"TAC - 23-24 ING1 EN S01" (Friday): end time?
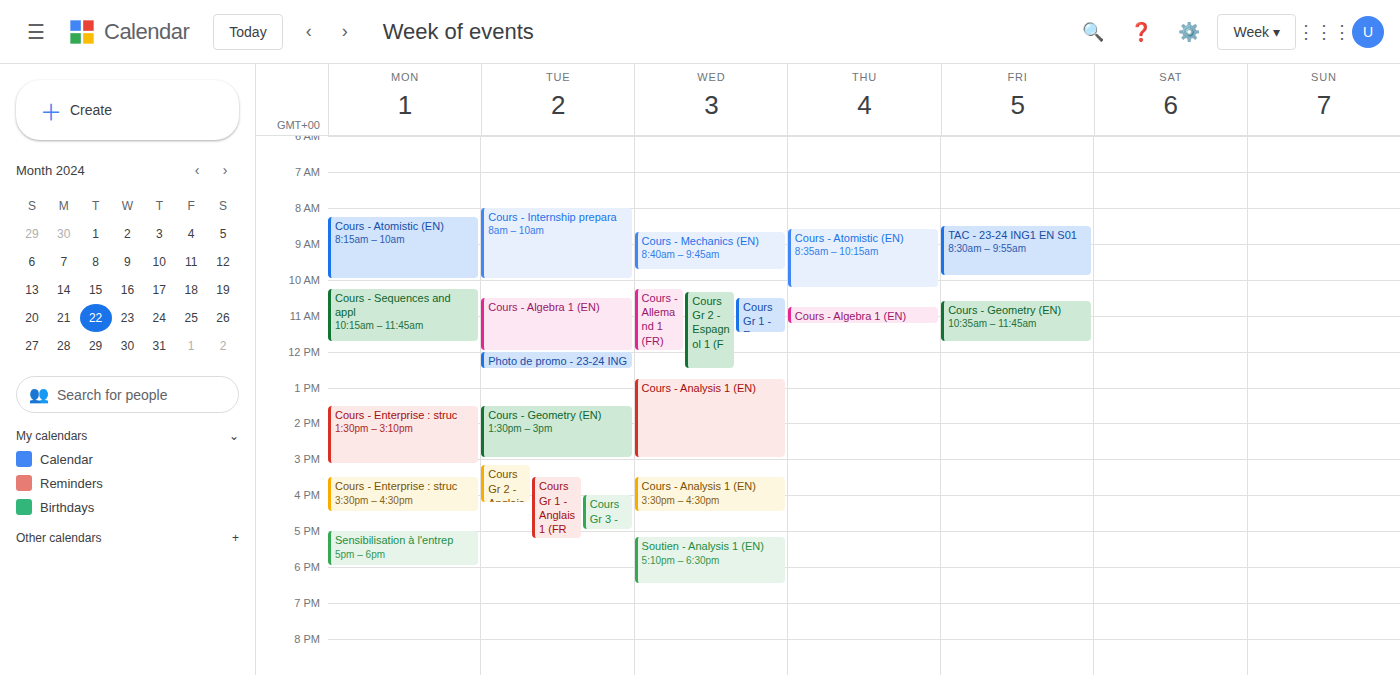
9:55 AM